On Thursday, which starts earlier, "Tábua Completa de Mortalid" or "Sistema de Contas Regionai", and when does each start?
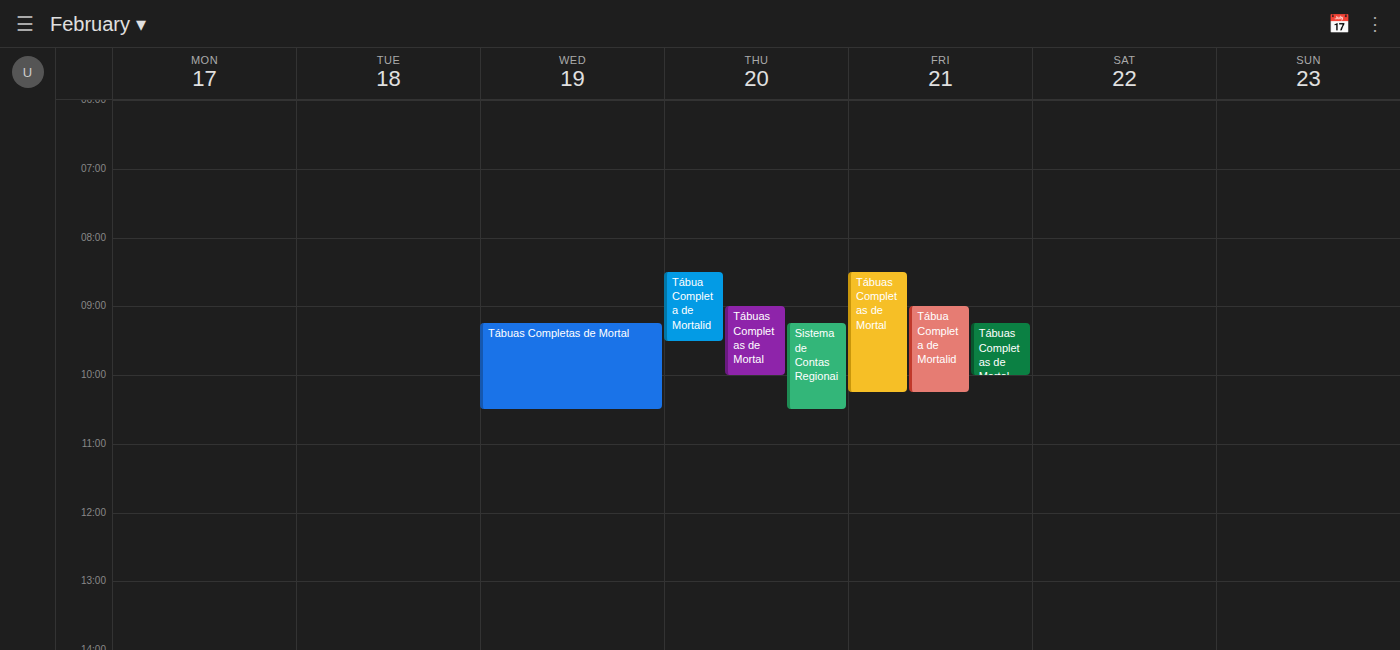
"Tábua Completa de Mortalid" 8:30 AM; "Sistema de Contas Regionai" 9:15 AM.